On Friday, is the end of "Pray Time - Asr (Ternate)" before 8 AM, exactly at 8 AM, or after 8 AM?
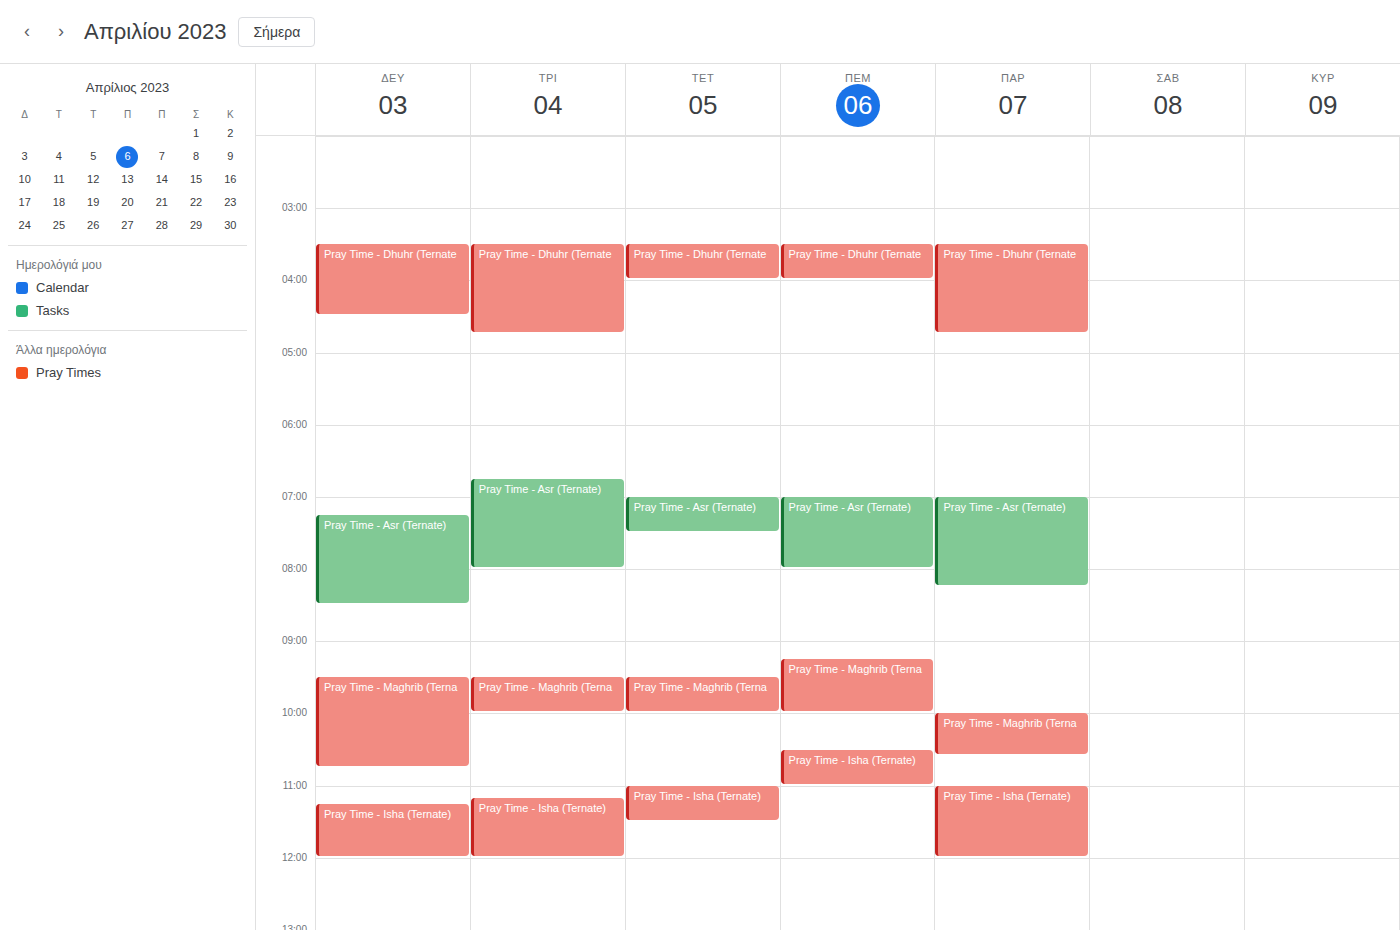
8:15 AM -- after 8 AM, 15 minutes below the 8 AM line.